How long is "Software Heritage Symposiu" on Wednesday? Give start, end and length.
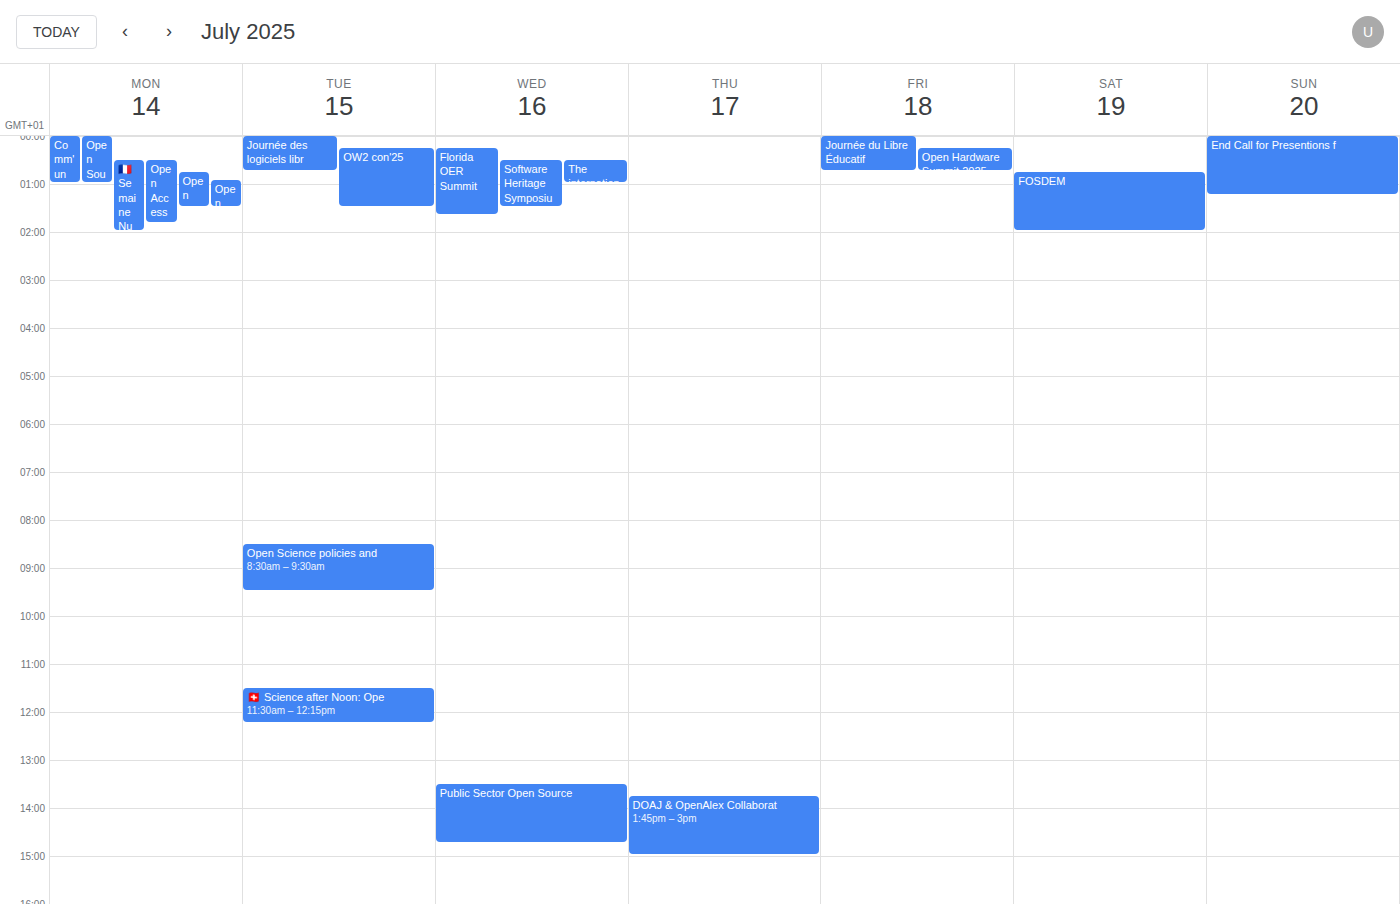
12:30 AM to 1:30 AM, 1 hour